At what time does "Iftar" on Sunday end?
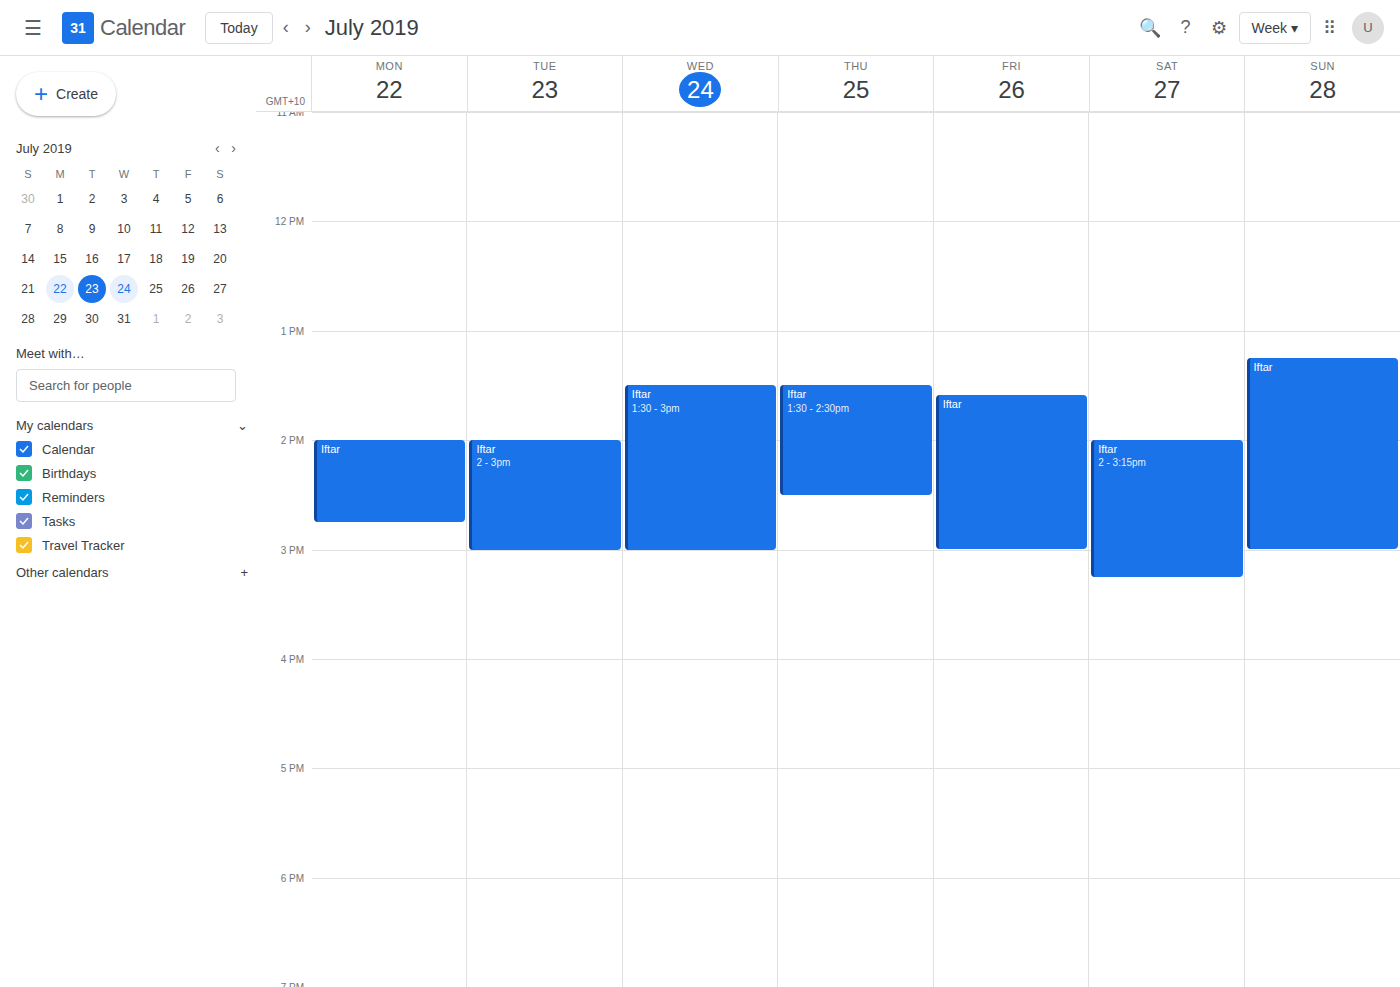
3:00 PM